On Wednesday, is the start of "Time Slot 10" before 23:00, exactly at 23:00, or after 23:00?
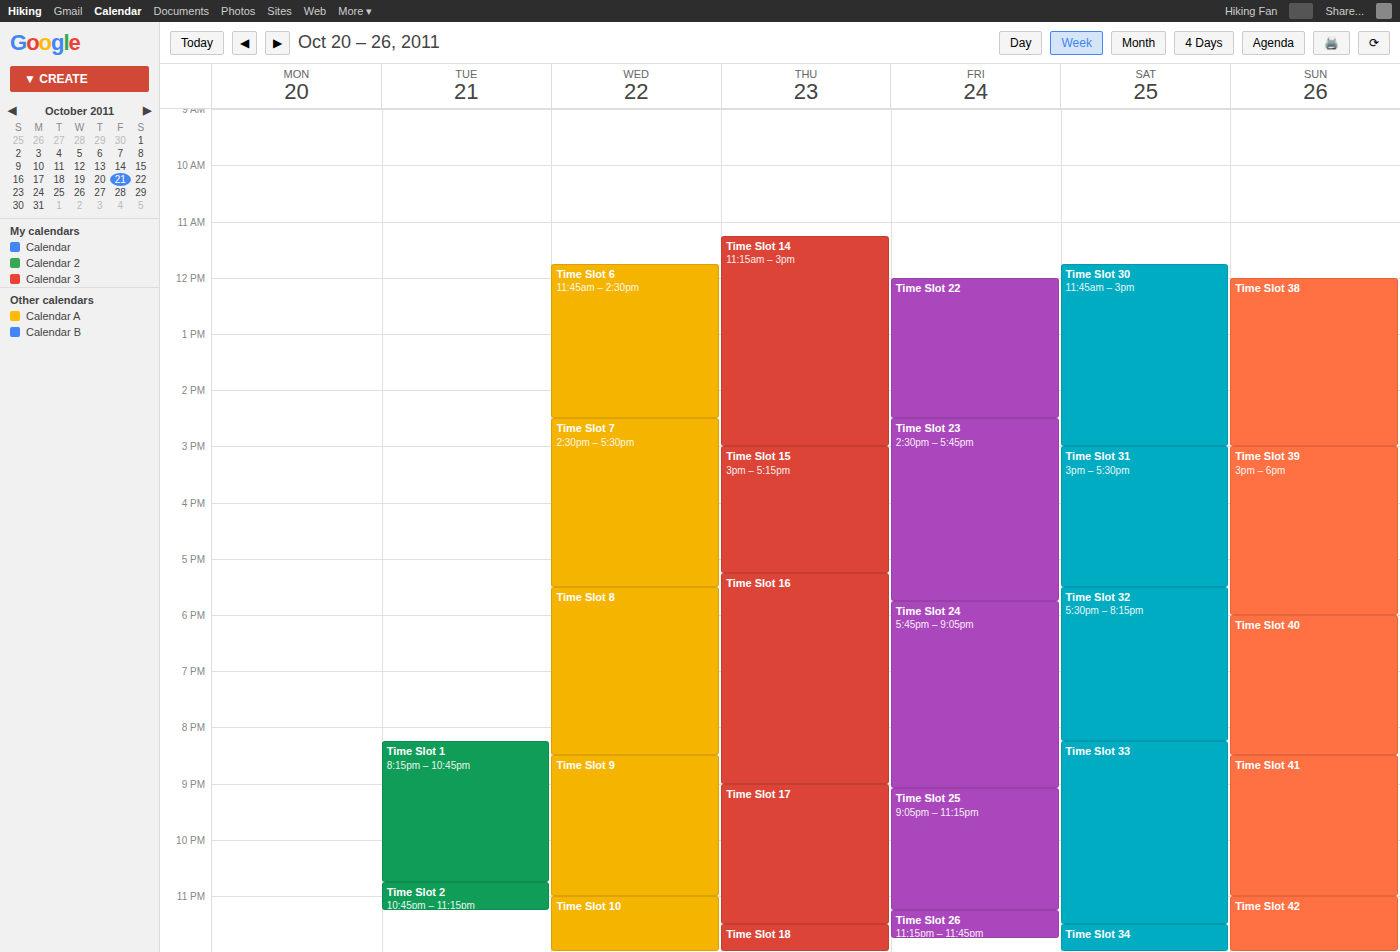
23:00 -- exactly at 23:00, on the 23:00 line.